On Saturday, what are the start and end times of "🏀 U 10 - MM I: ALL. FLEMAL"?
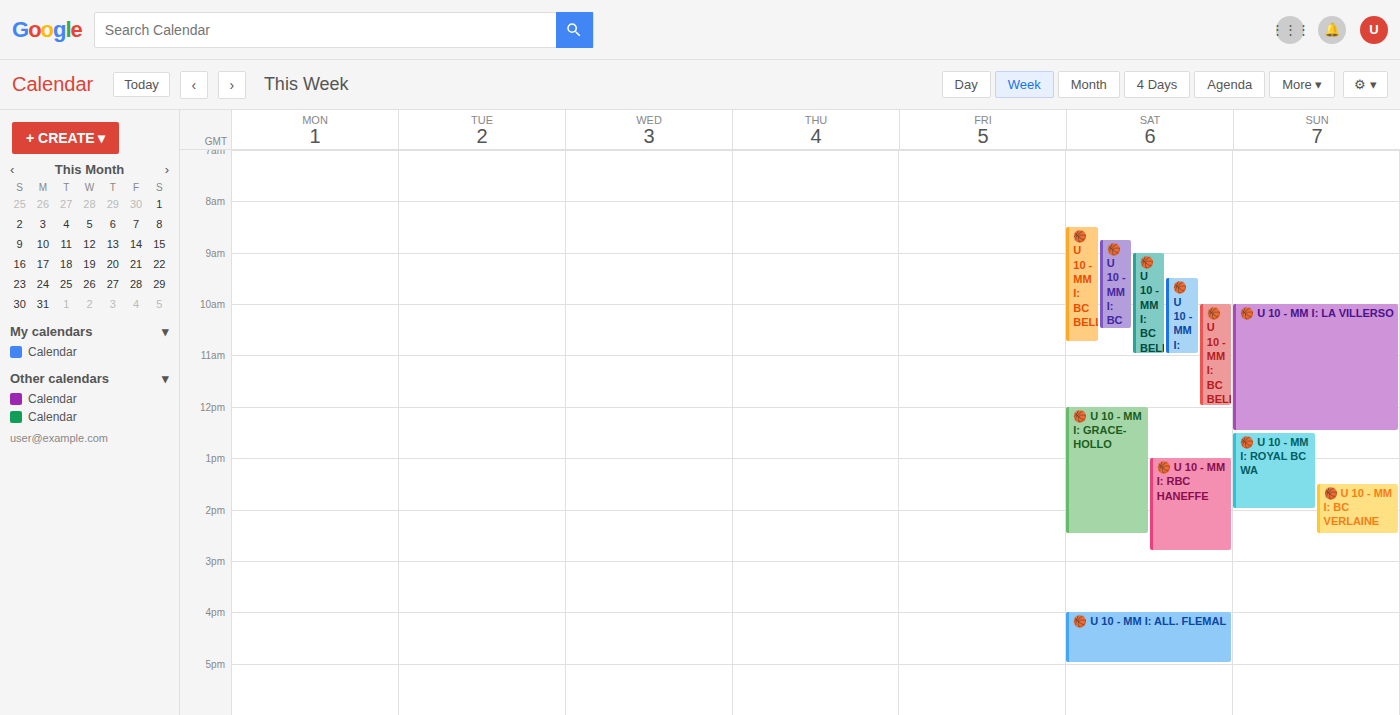
4:00 PM to 5:00 PM